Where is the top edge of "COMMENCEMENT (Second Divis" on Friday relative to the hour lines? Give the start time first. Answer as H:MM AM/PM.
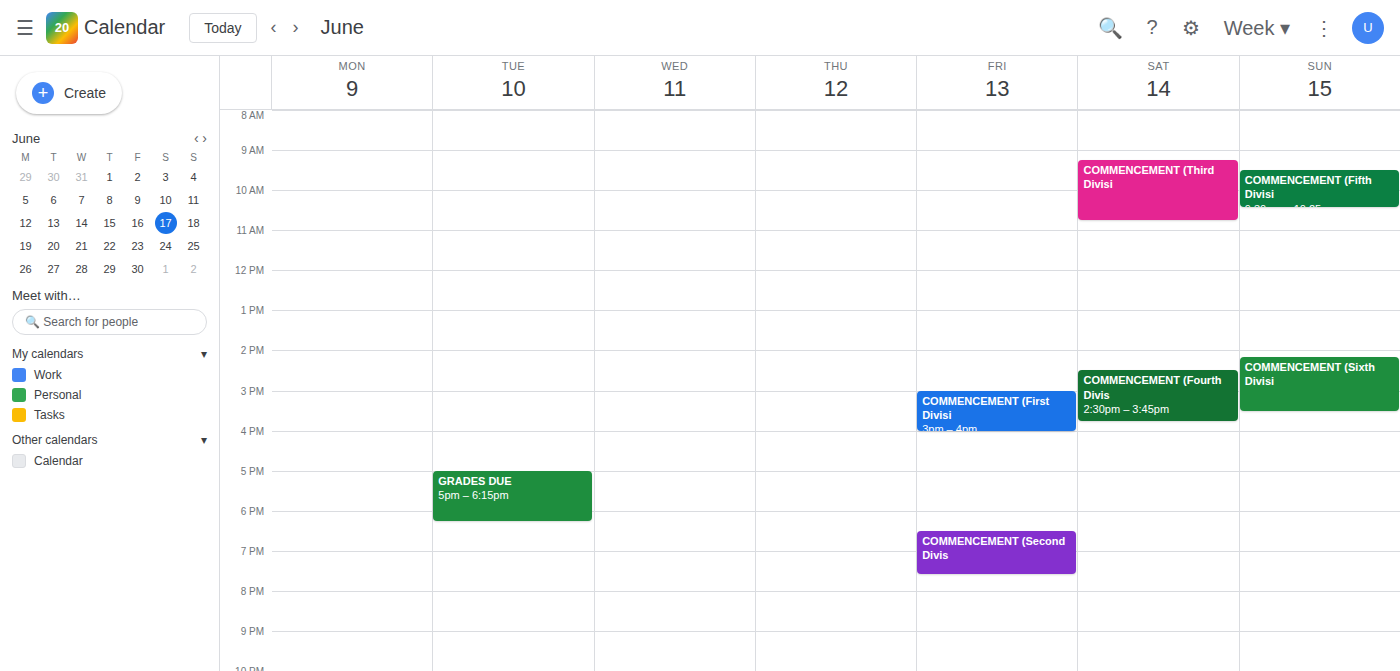
6:30 PM -- halfway between the 6 PM and 7 PM lines.